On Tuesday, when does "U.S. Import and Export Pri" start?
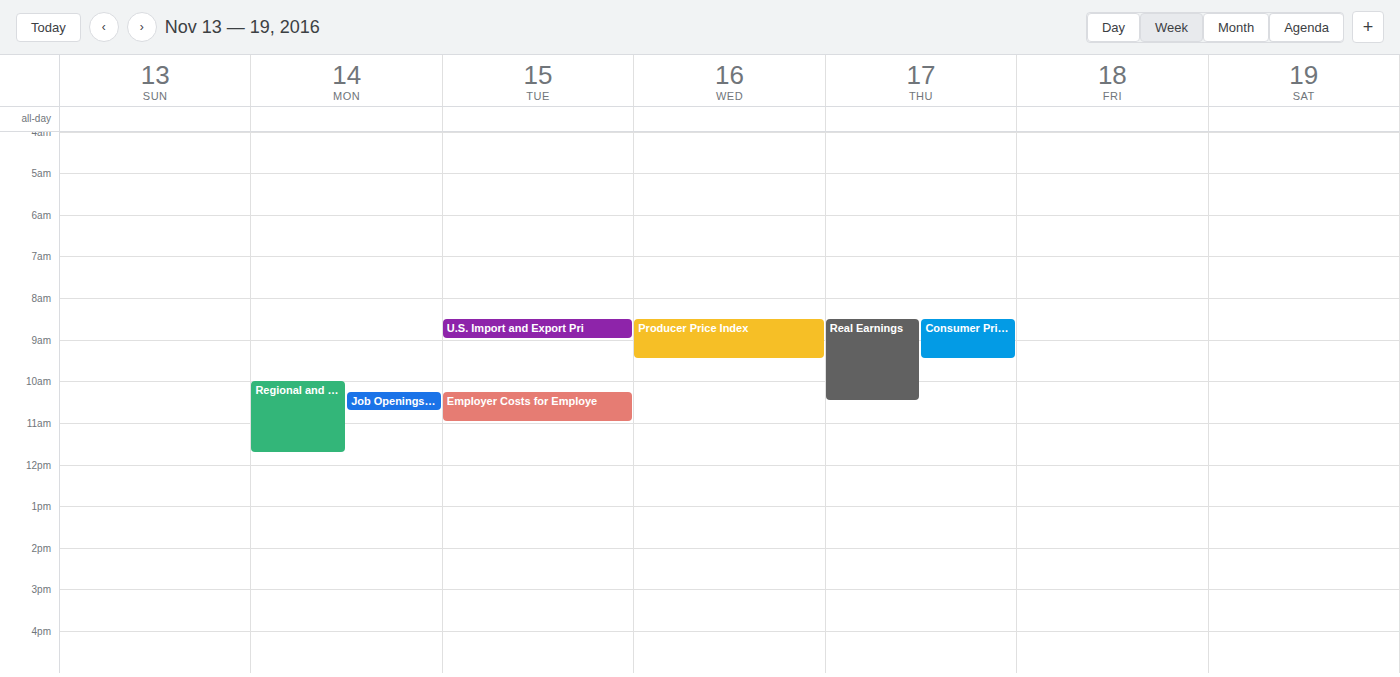
8:30 AM